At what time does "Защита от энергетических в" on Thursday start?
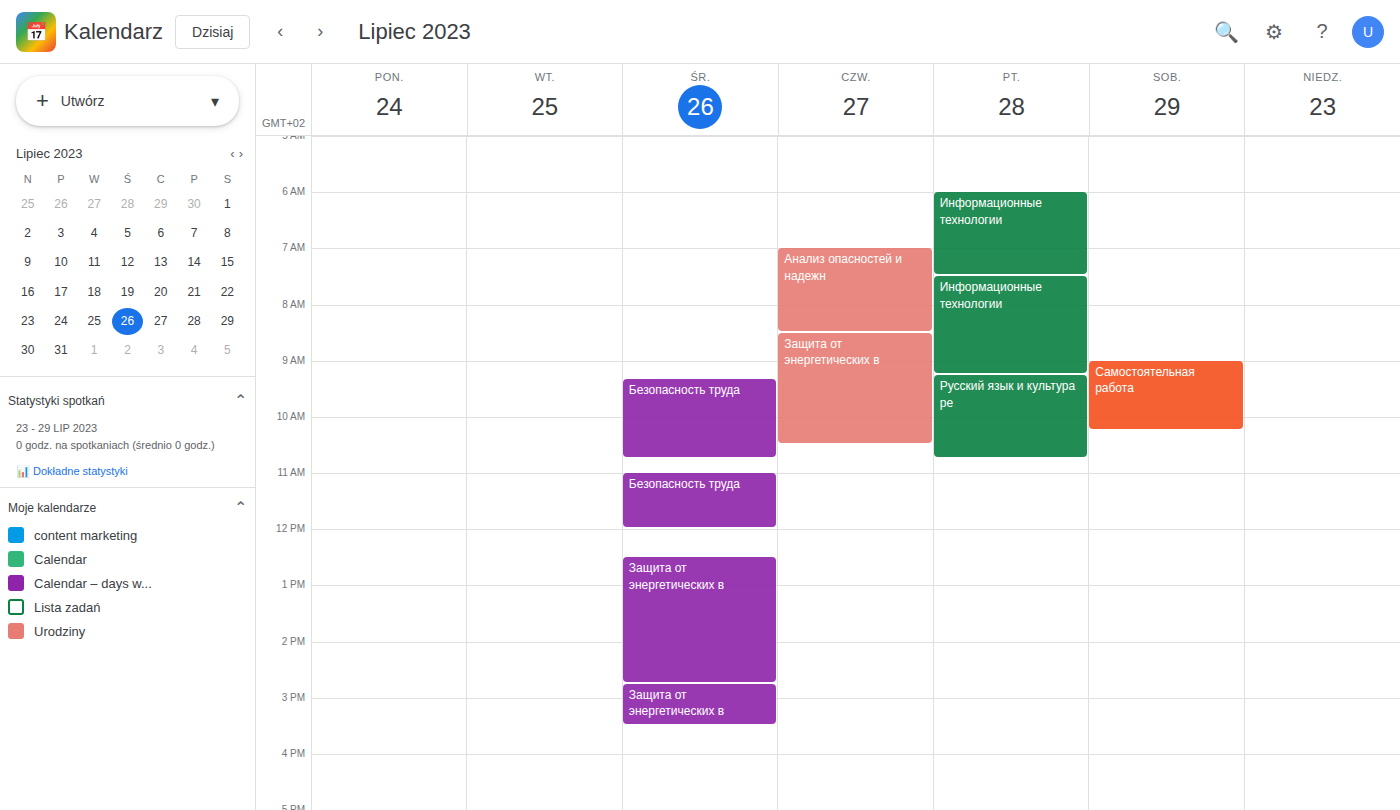
8:30 AM